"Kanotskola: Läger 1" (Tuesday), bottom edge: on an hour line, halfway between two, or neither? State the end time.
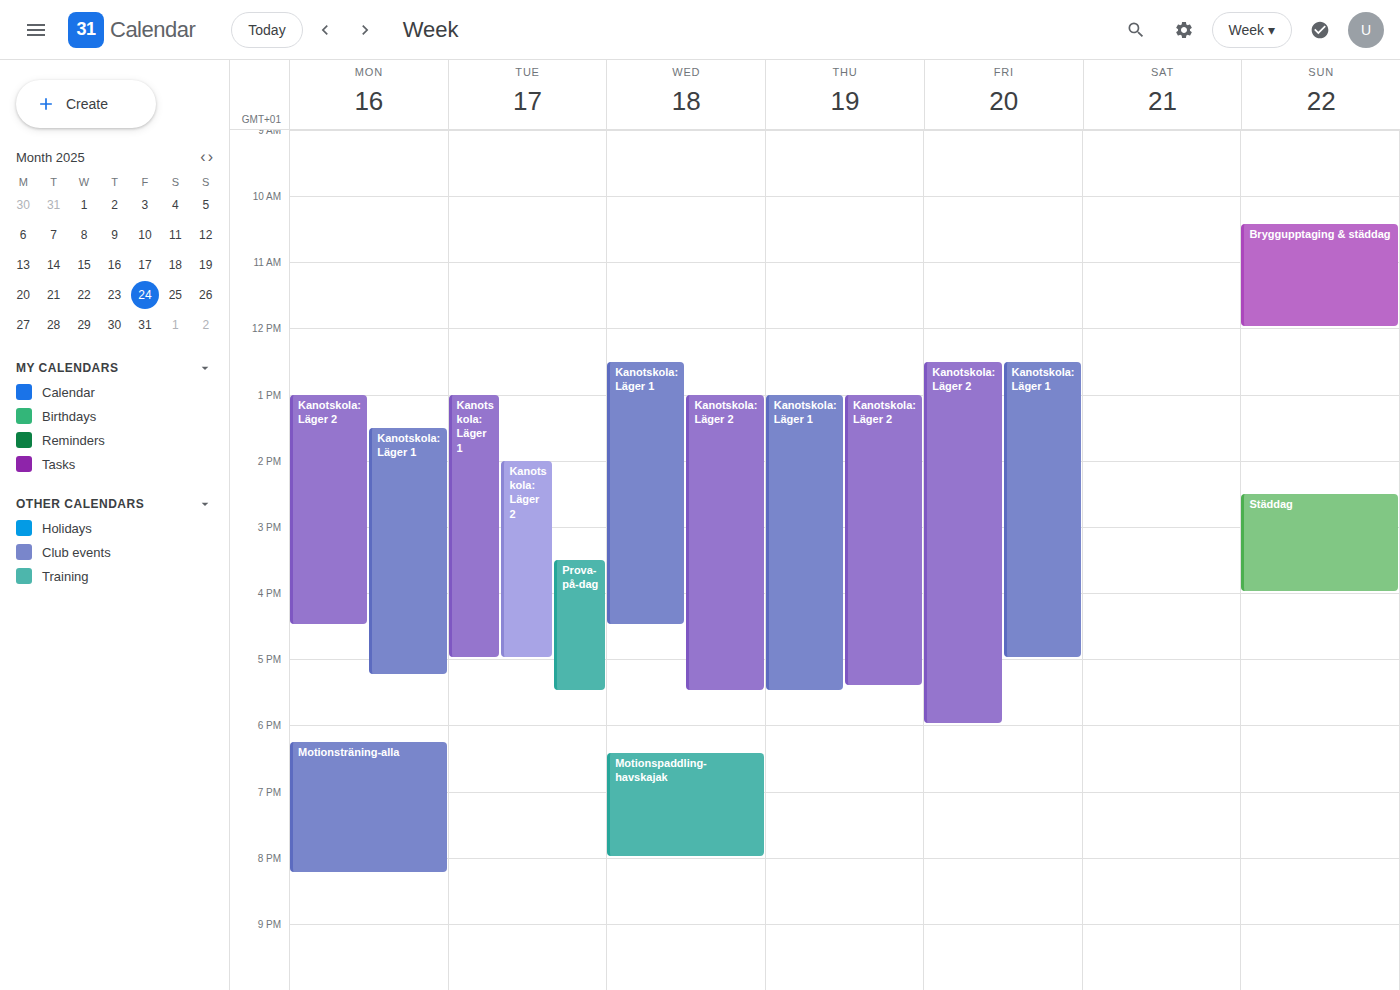
5:00 PM -- exactly on the 5 PM line.